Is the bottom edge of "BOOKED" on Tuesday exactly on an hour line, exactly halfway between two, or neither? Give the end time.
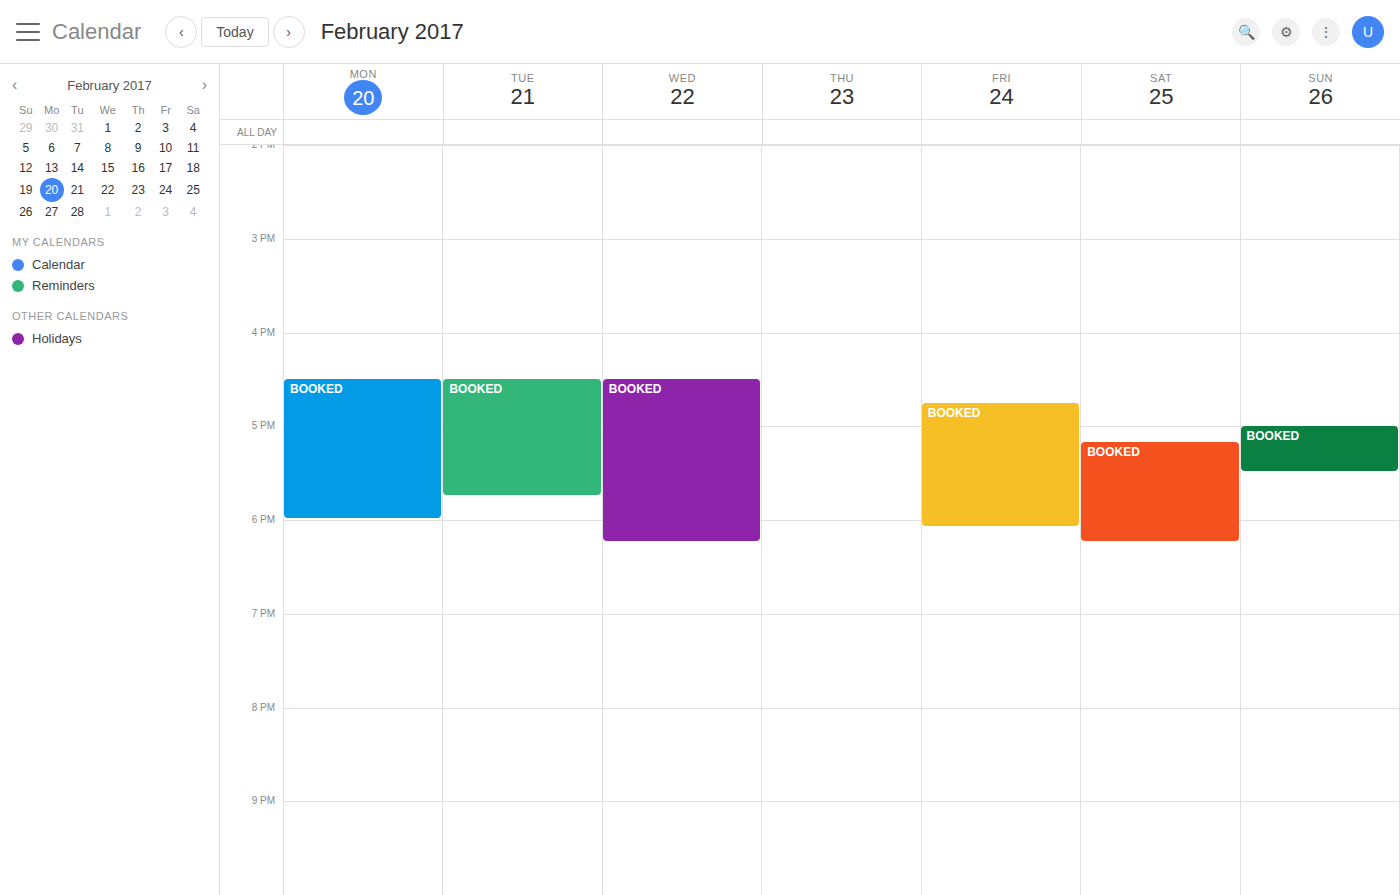
5:45 PM -- neither: three quarters of the way from the 5 PM line to the 6 PM line.